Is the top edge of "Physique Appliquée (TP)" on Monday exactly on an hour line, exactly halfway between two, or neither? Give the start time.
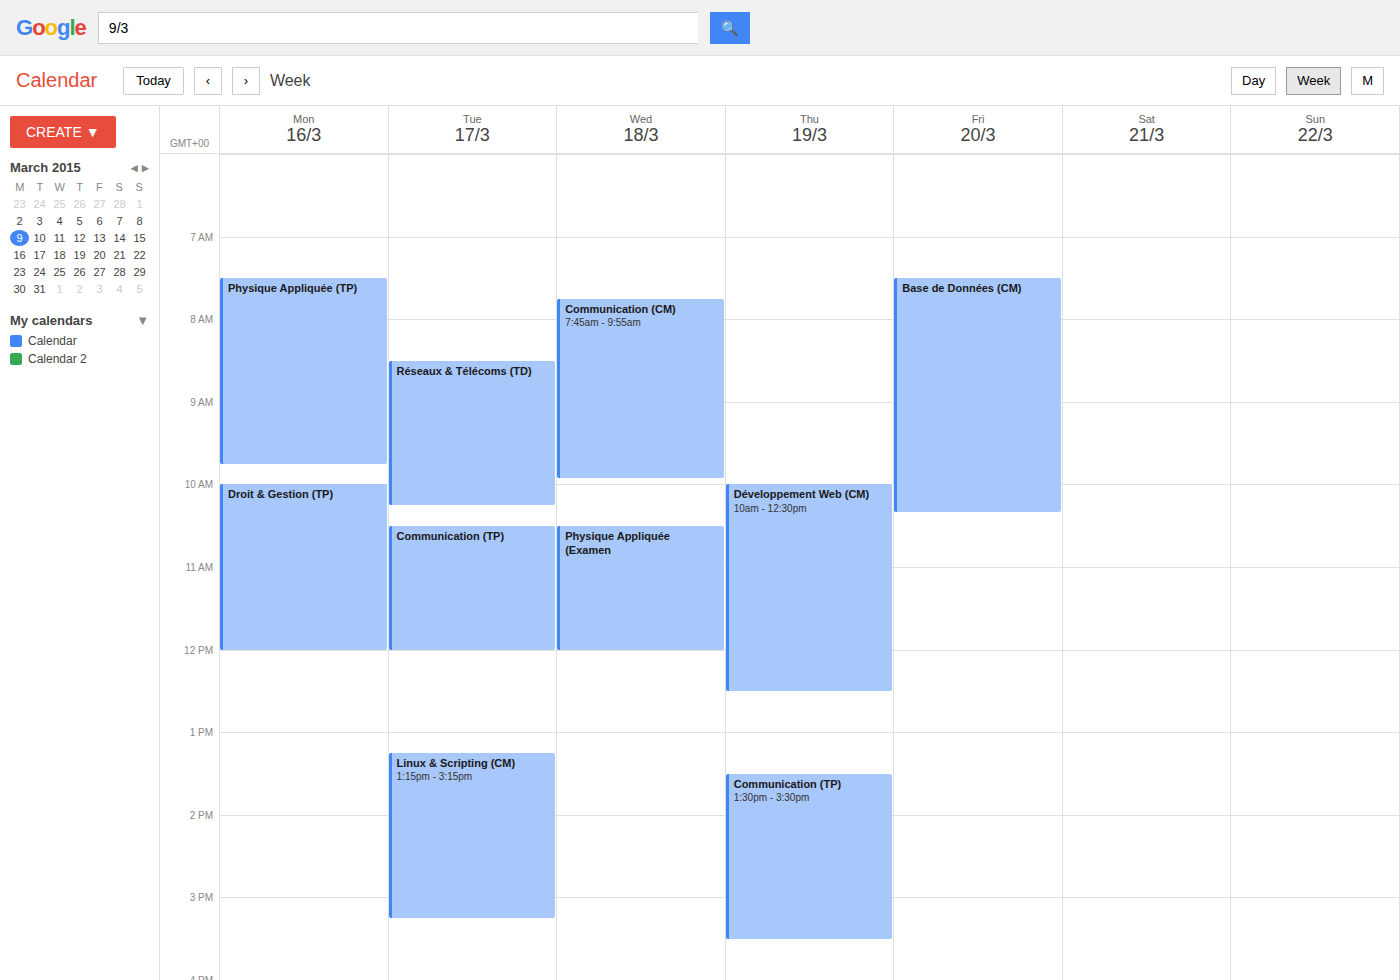
07:30 -- halfway between the 07:00 and 08:00 lines.